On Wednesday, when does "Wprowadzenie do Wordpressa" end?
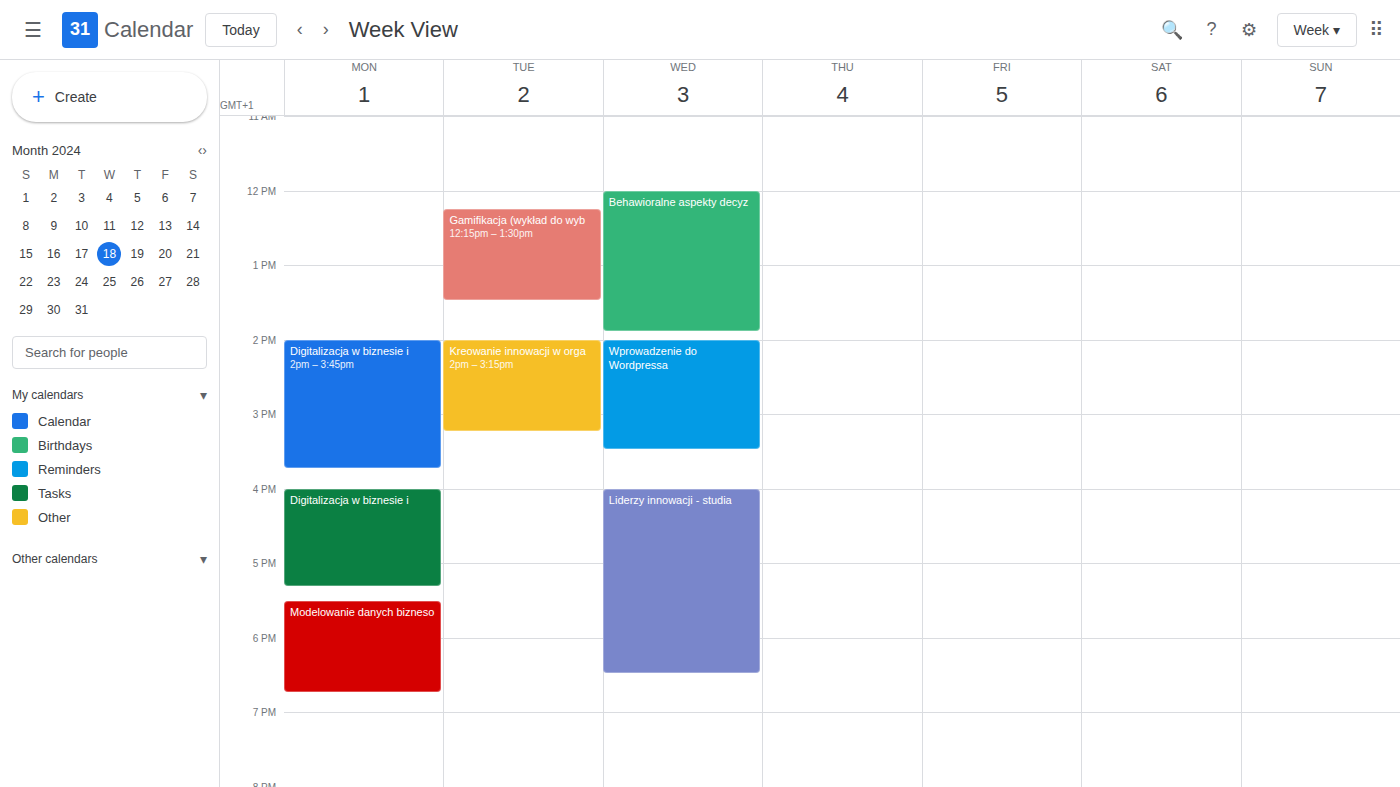
3:30 PM